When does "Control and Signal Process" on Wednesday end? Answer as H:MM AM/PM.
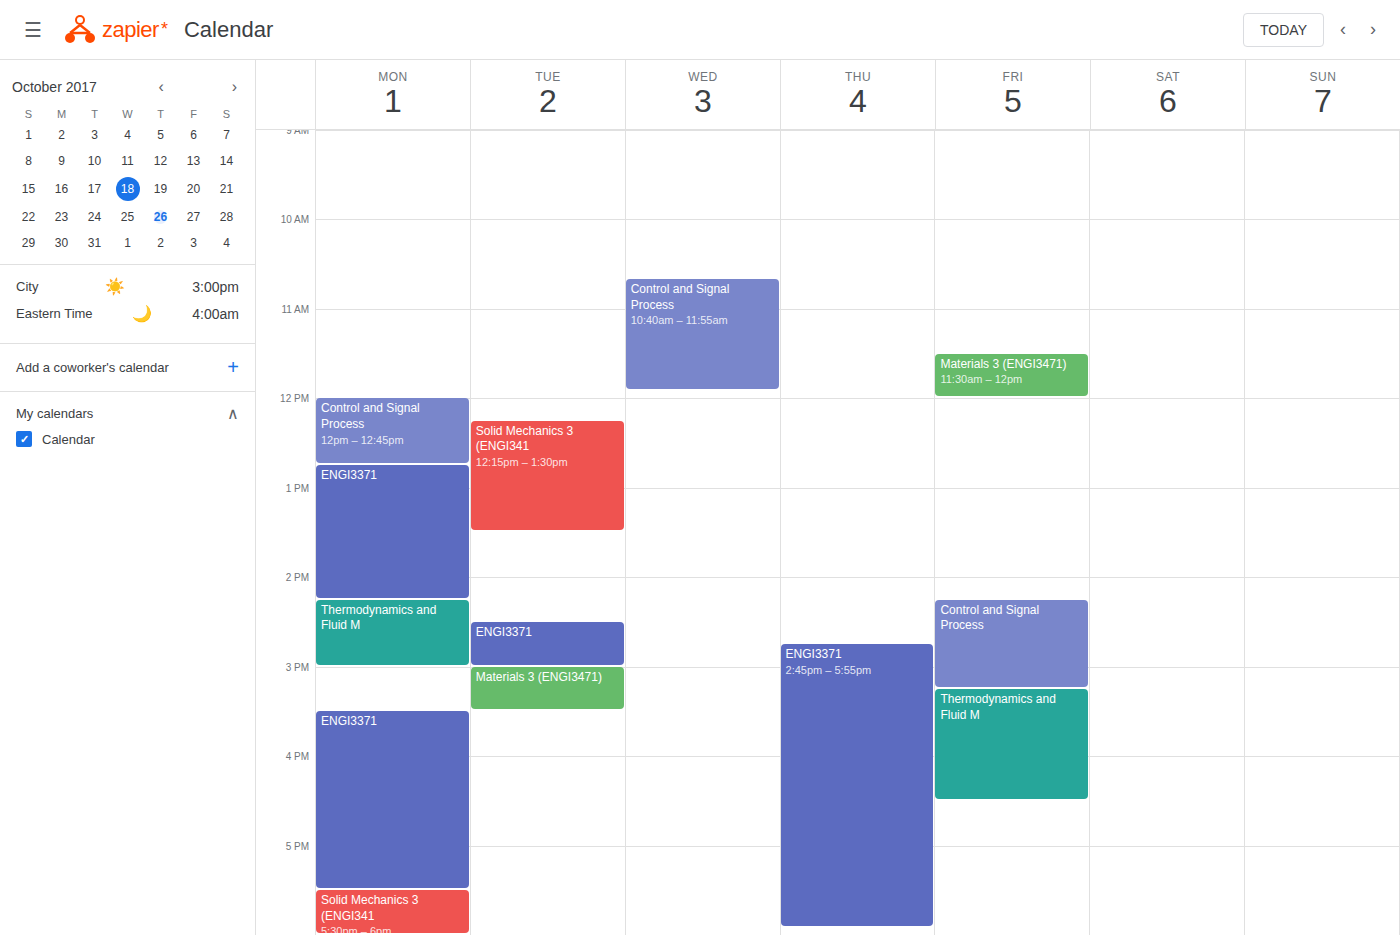
11:55 AM